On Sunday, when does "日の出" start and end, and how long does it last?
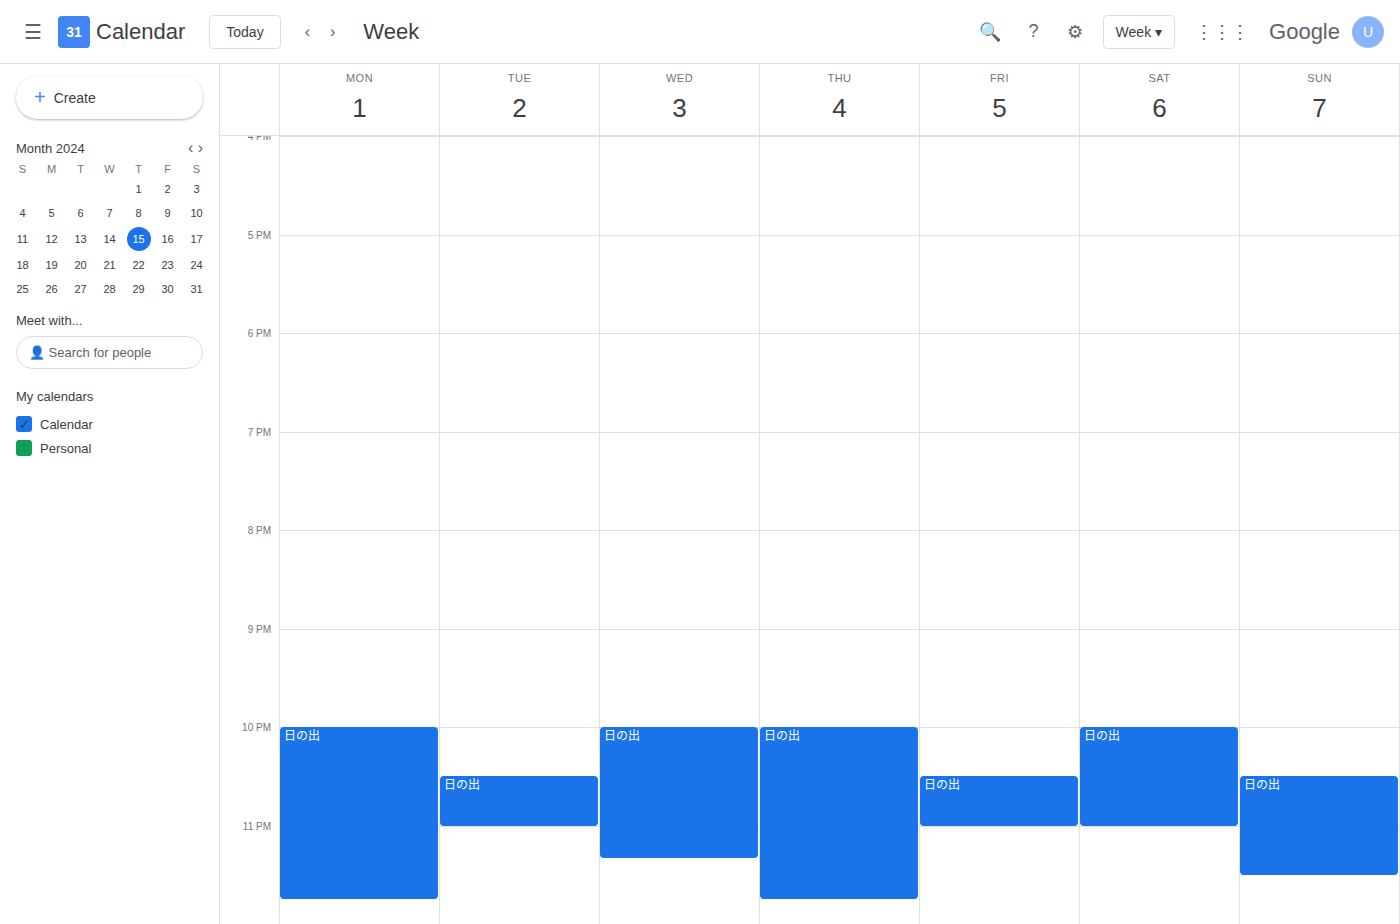
10:30 PM to 11:30 PM, 1 hour